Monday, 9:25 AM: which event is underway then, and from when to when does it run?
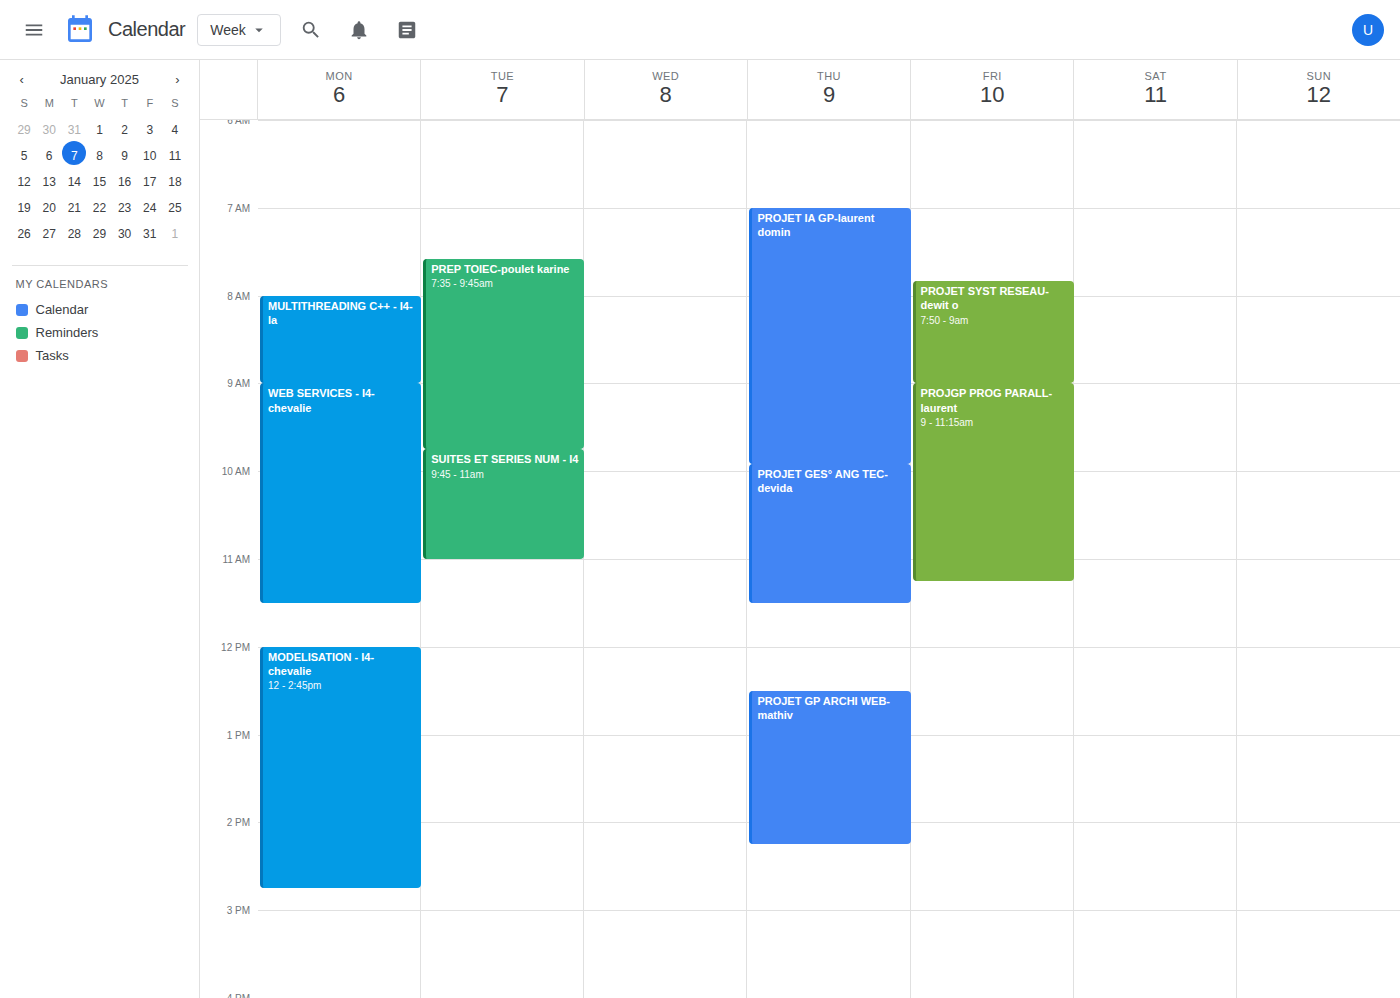
"WEB SERVICES - I4-chevalie", 9:00 AM to 11:30 AM